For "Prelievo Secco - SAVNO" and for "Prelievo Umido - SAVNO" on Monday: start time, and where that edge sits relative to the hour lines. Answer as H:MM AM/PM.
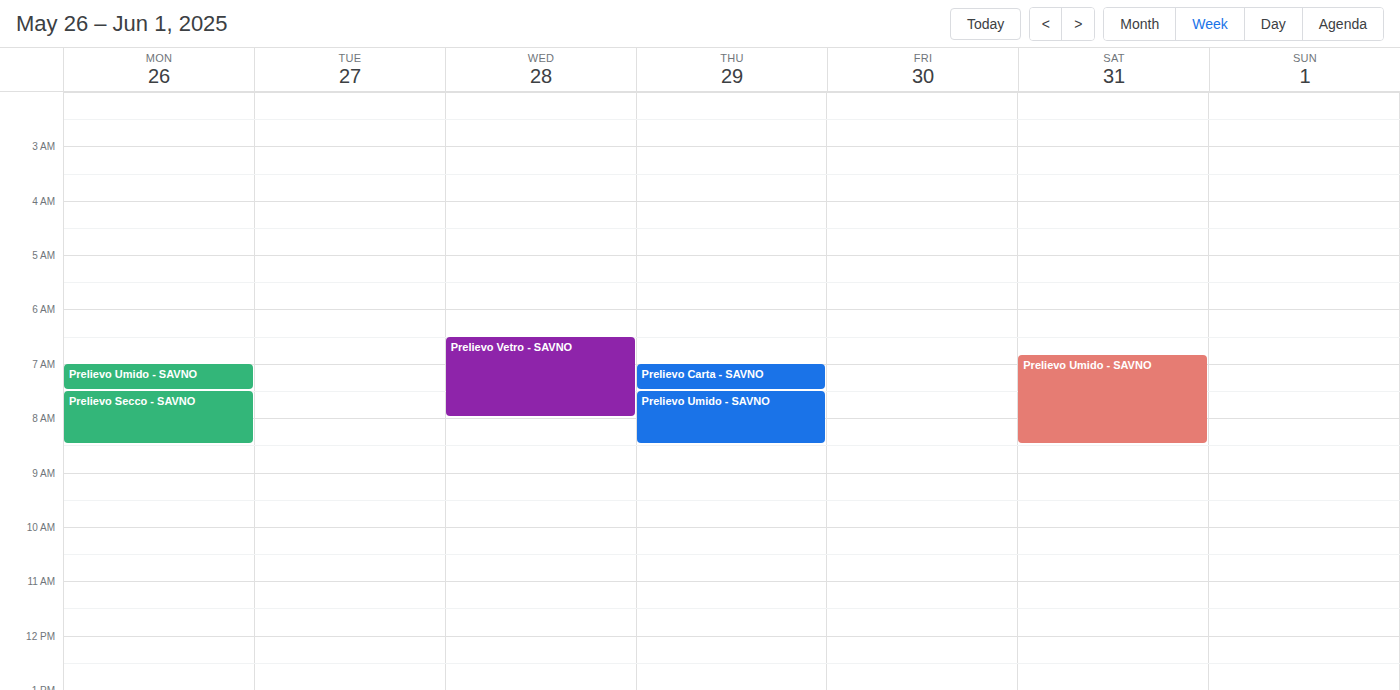
"Prelievo Secco - SAVNO": 7:30 AM, halfway between the 7 AM and 8 AM lines. "Prelievo Umido - SAVNO": 7:00 AM, exactly on the 7 AM line.